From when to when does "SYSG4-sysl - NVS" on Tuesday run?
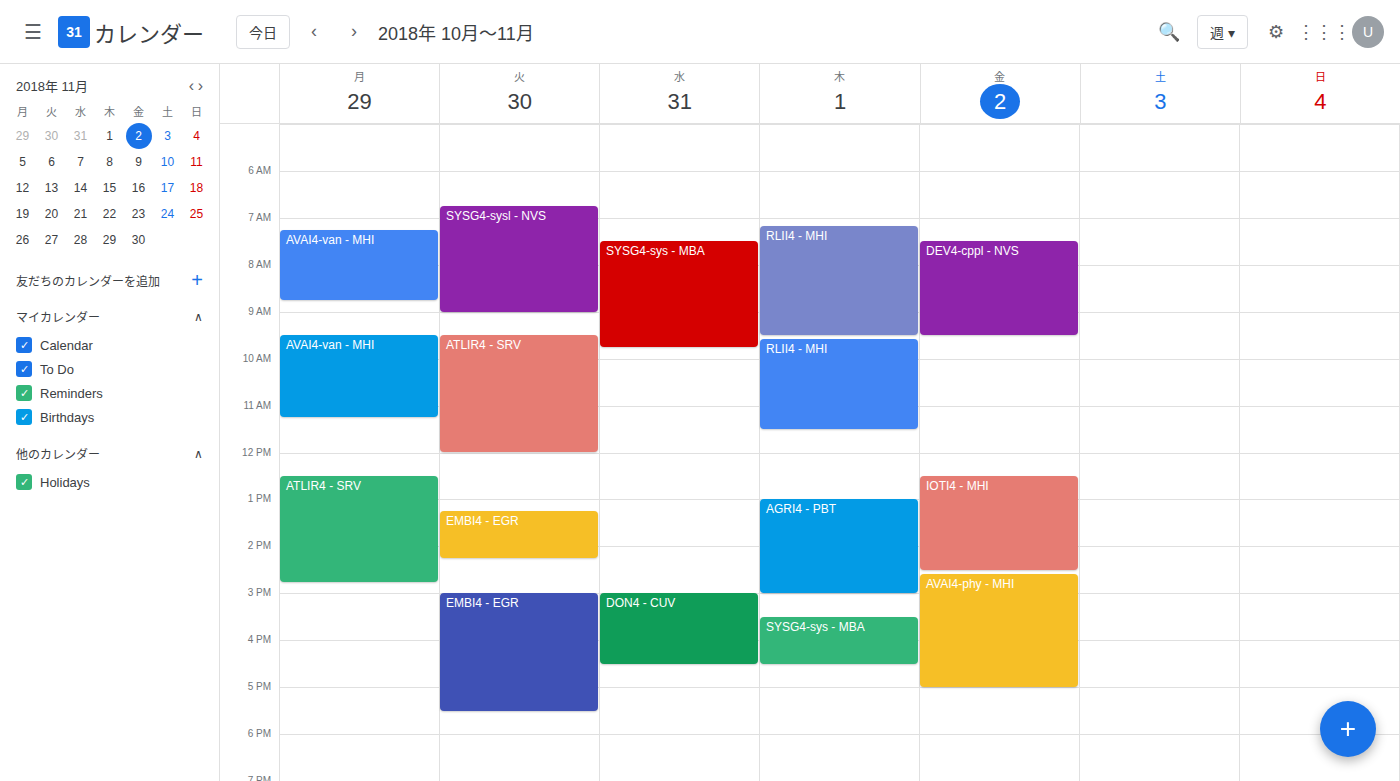
6:45 AM to 9:00 AM